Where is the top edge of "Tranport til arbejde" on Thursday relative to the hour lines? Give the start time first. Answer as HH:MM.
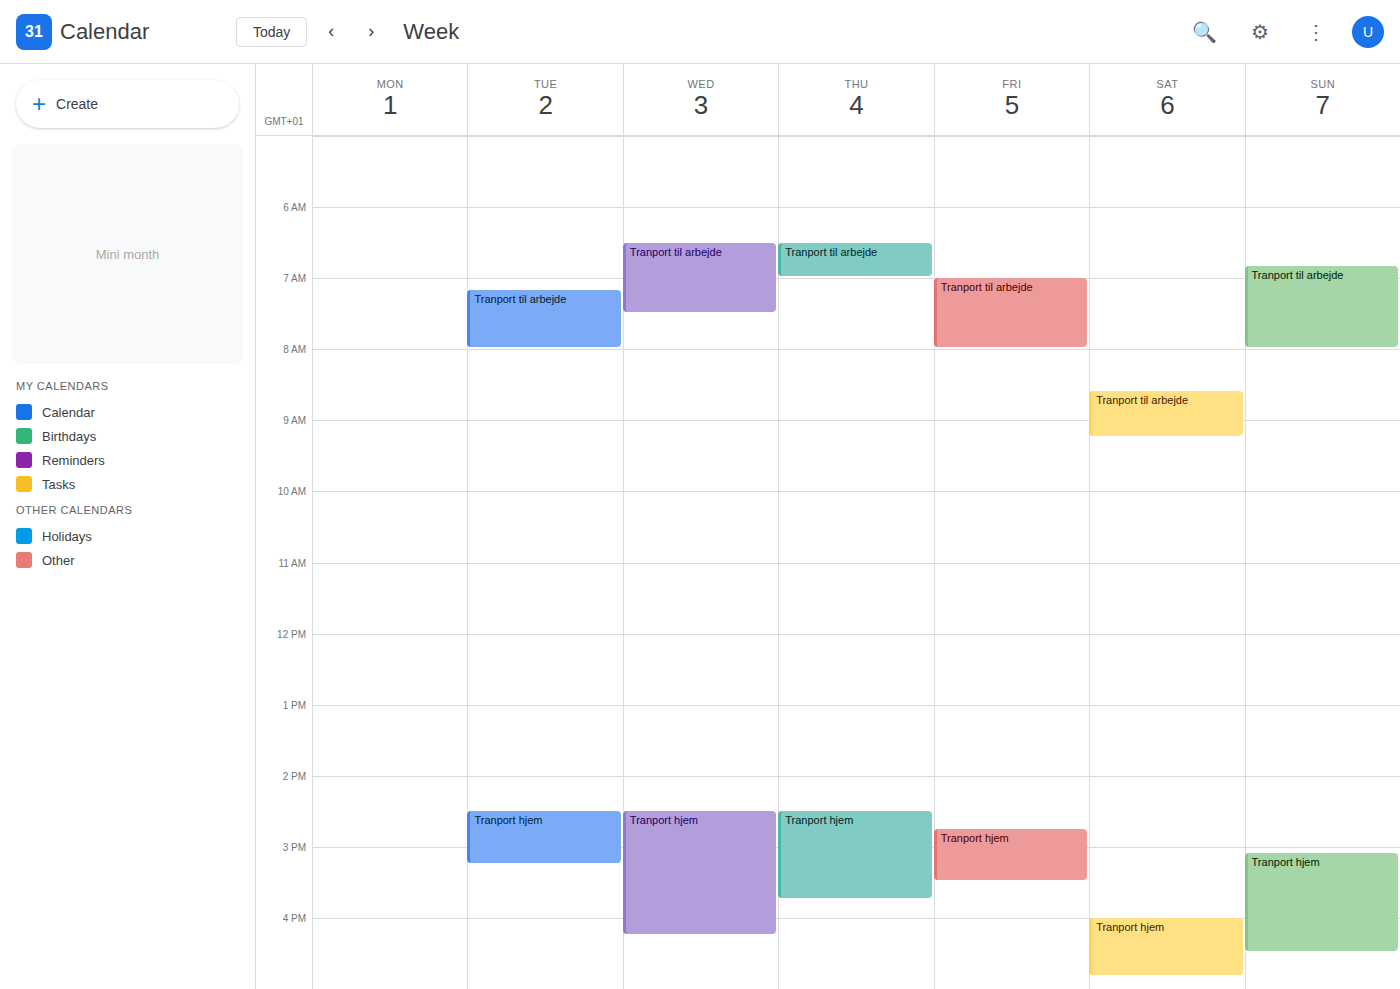
06:30 -- halfway between the 06:00 and 07:00 lines.